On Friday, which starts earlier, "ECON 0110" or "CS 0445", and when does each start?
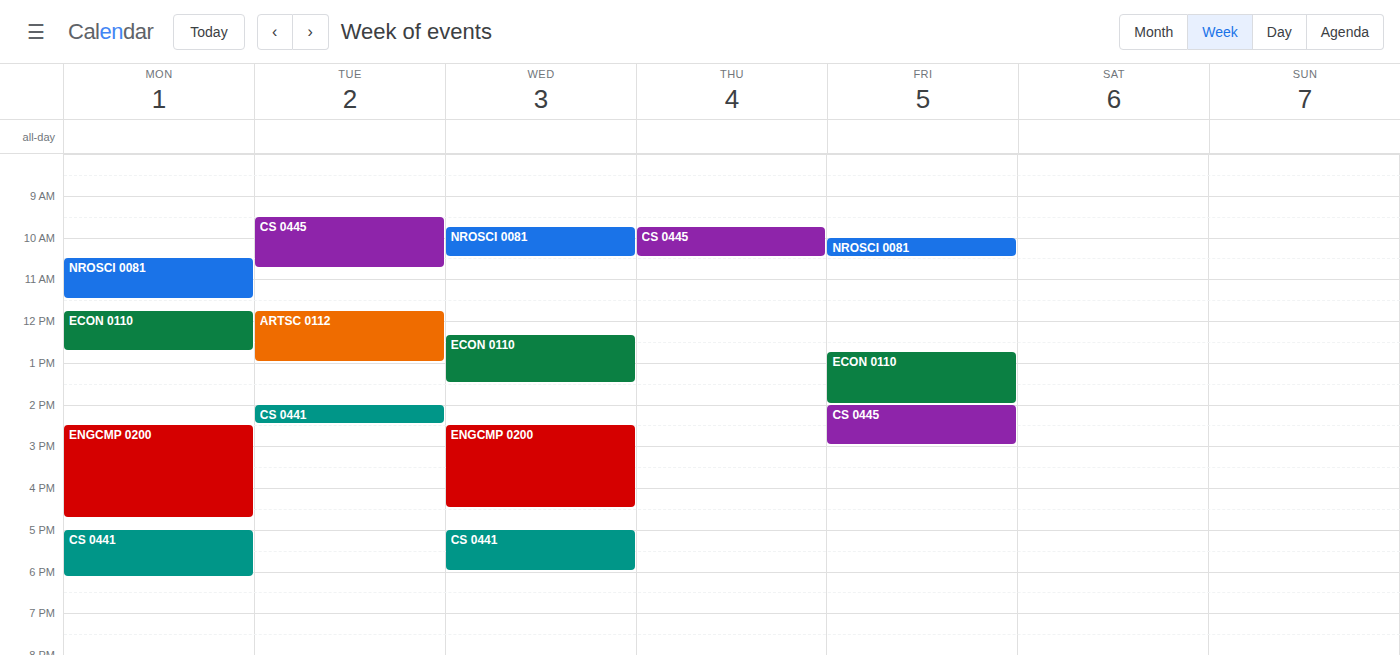
"ECON 0110" 12:45 PM; "CS 0445" 2:00 PM.